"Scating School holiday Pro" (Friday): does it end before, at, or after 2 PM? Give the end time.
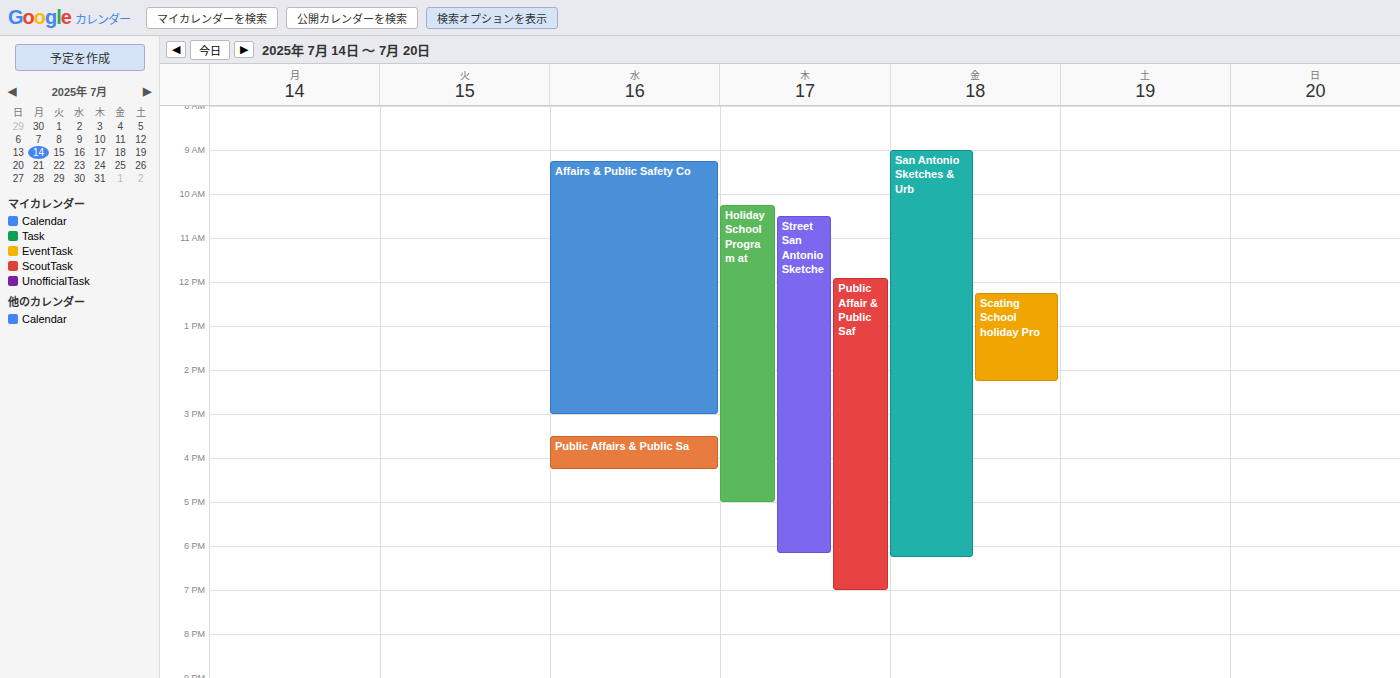
2:15 PM -- after 2 PM, 15 minutes below the 2 PM line.